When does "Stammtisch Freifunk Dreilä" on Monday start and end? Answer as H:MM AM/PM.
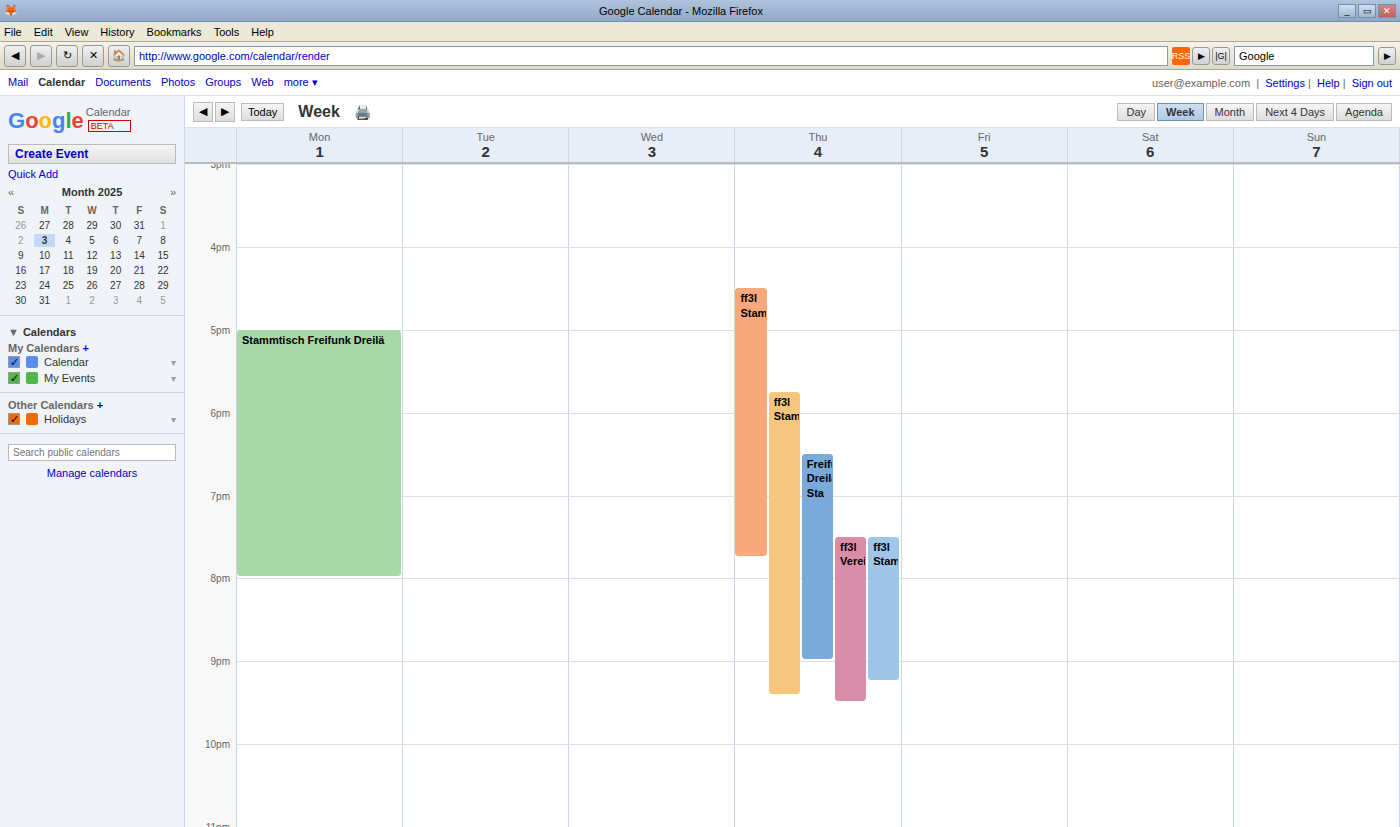
5:00 PM to 8:00 PM